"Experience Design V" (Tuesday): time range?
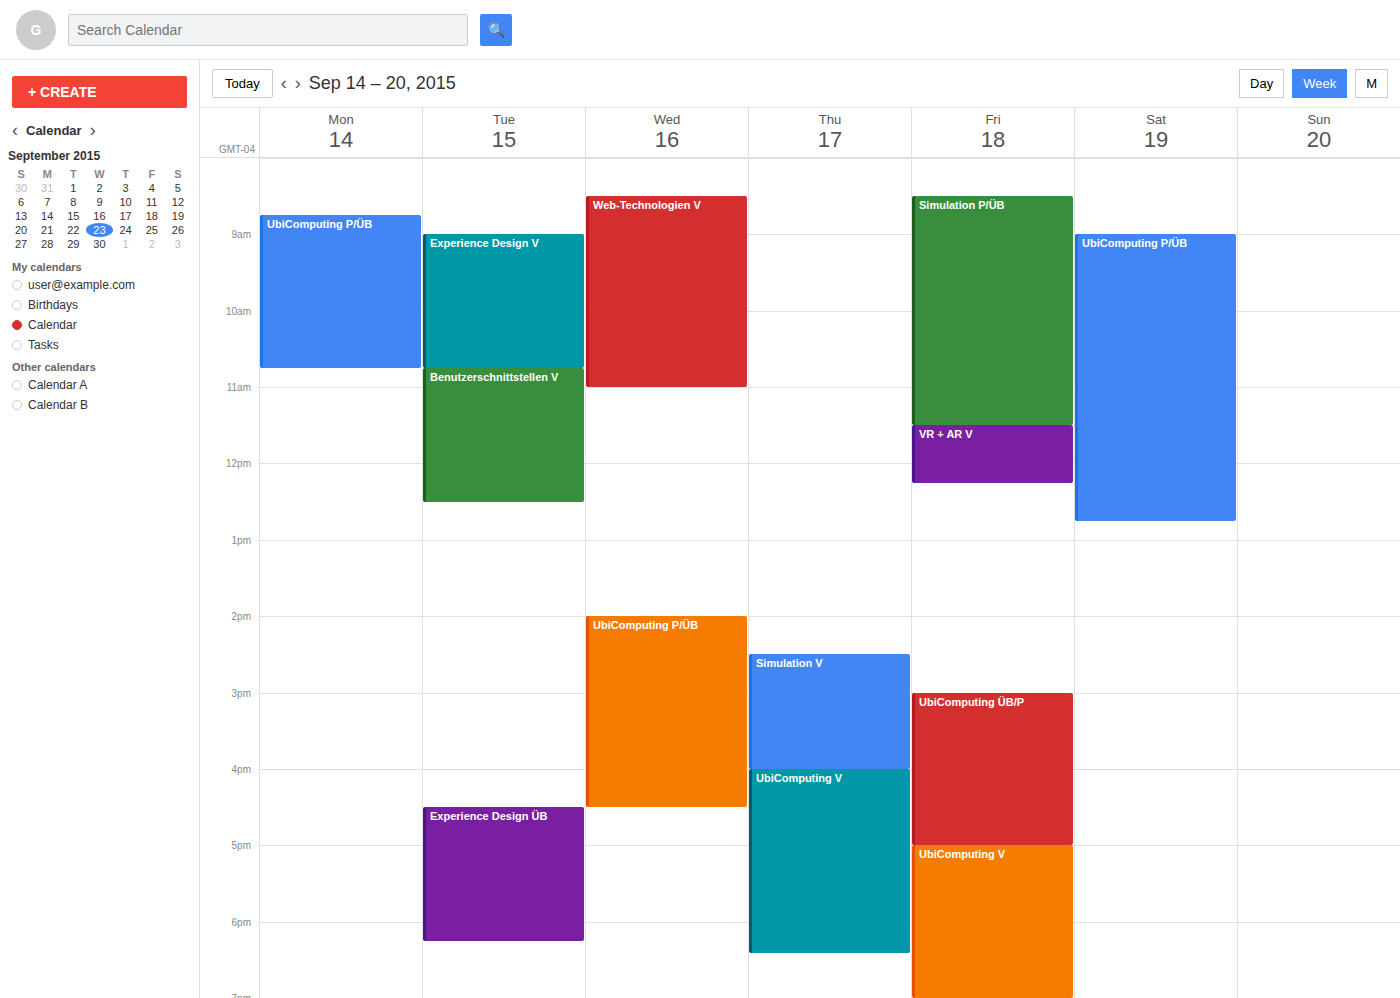
9:00 AM to 10:45 AM